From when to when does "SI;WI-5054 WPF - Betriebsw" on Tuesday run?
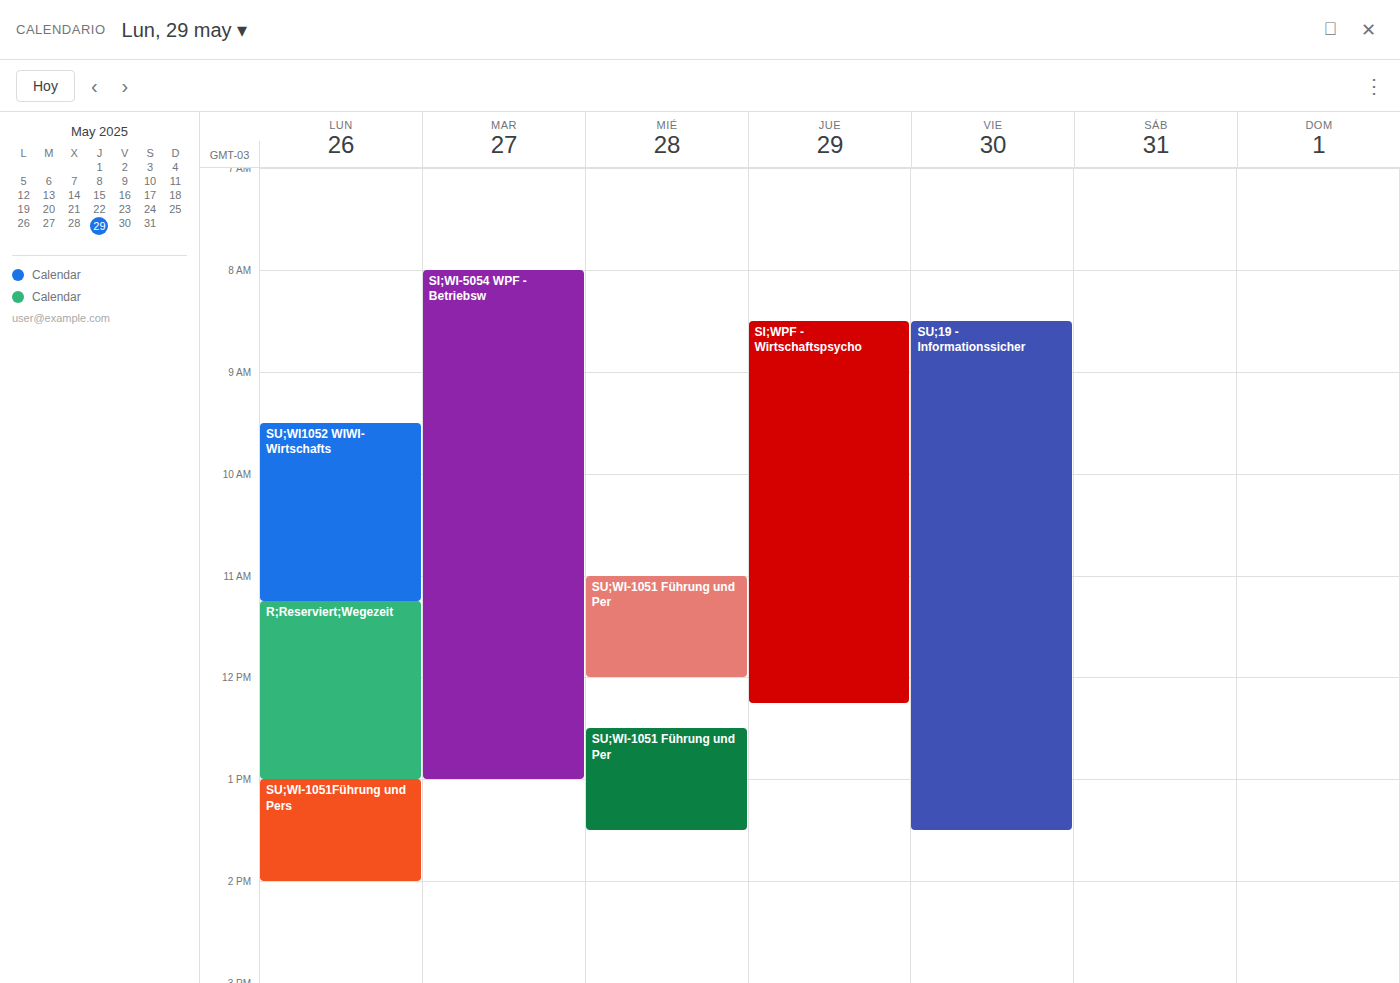
8:00 AM to 1:00 PM